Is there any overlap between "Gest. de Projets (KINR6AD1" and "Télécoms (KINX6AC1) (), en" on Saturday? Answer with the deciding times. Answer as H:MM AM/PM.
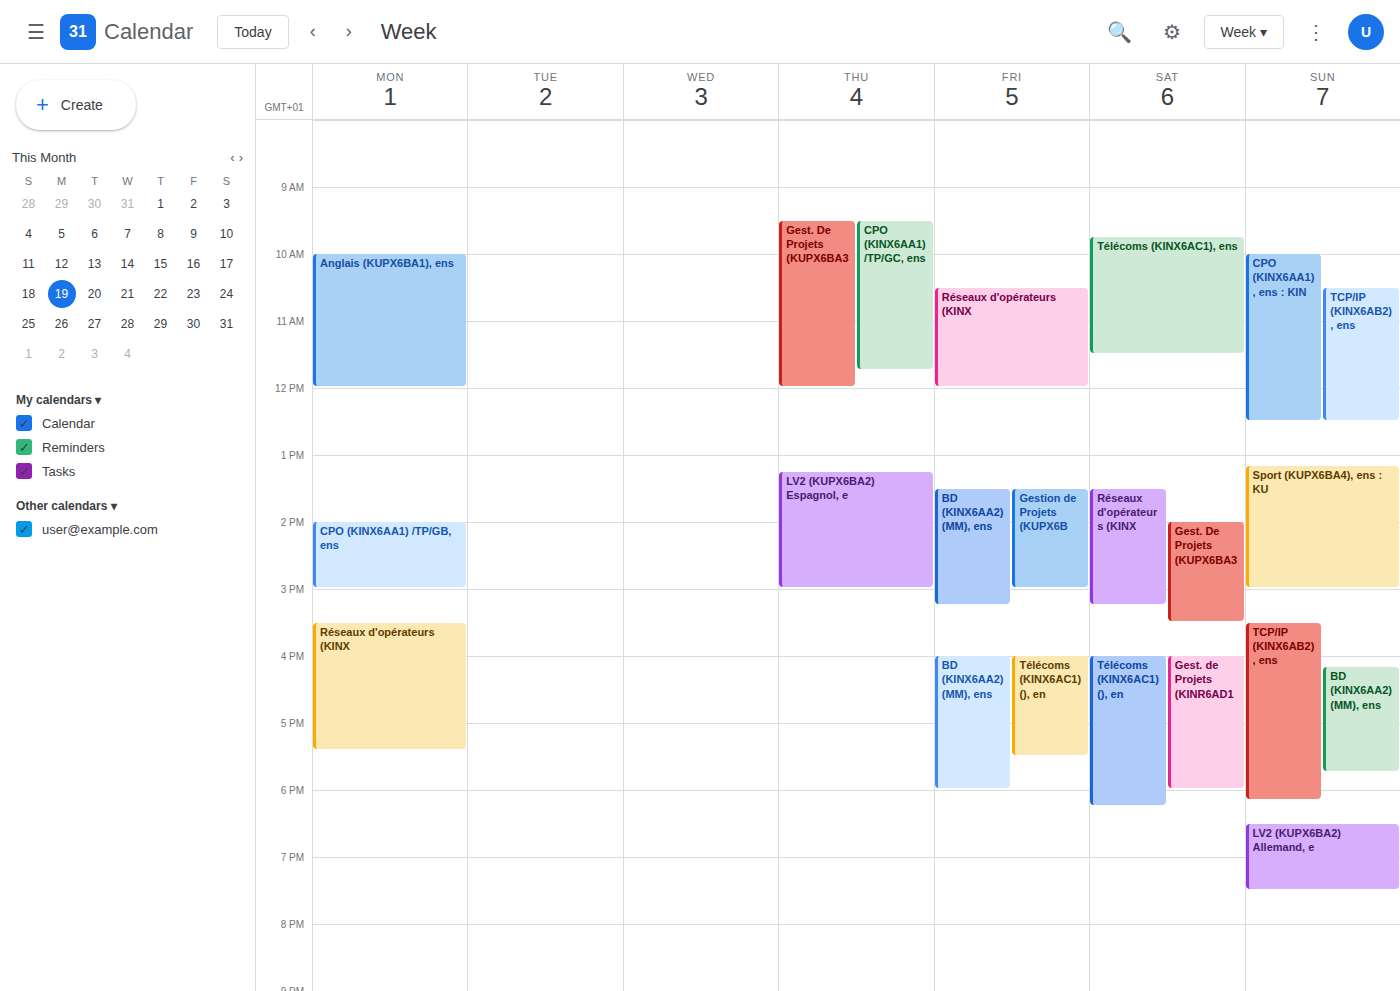
"Gest. de Projets (KINR6AD1" runs 4:00 PM to 6:00 PM, inside "Télécoms (KINX6AC1) (), en" -- they overlap.